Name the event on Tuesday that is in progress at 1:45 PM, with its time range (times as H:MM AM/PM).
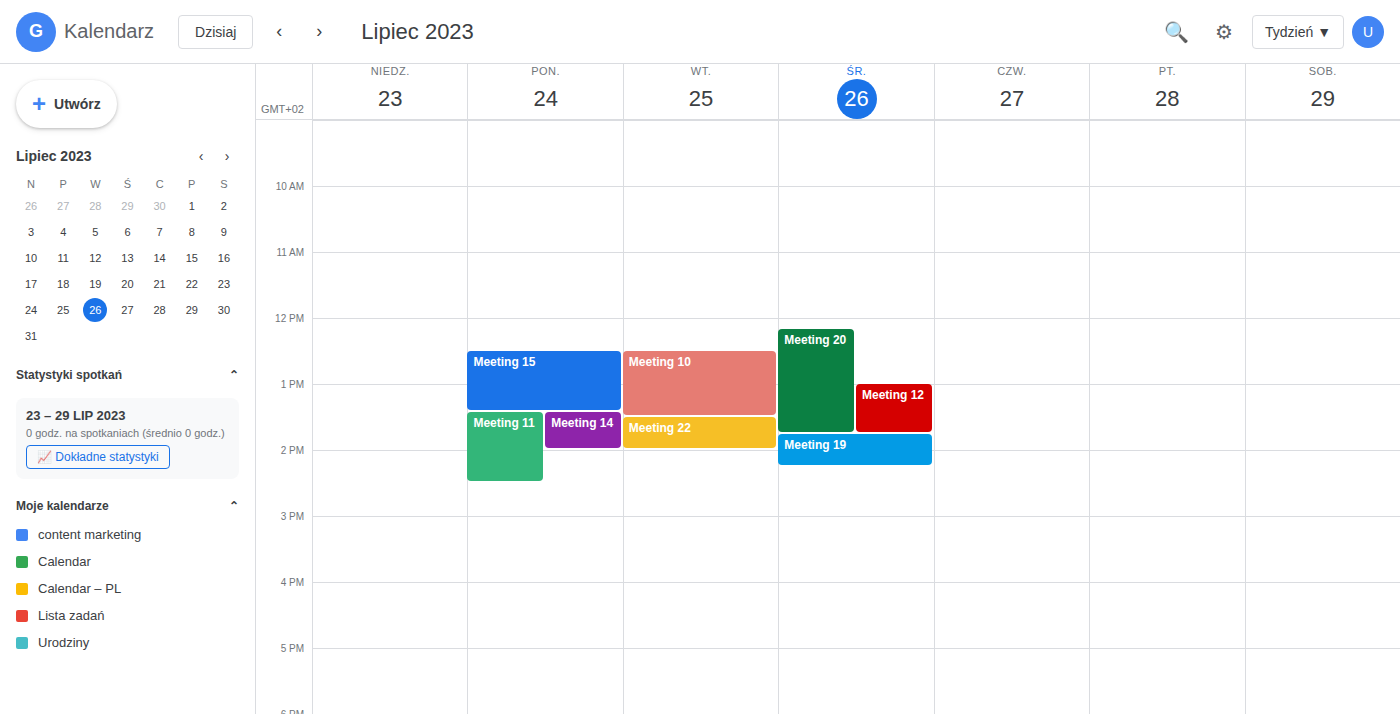
"Meeting 22", 1:30 PM to 2:00 PM